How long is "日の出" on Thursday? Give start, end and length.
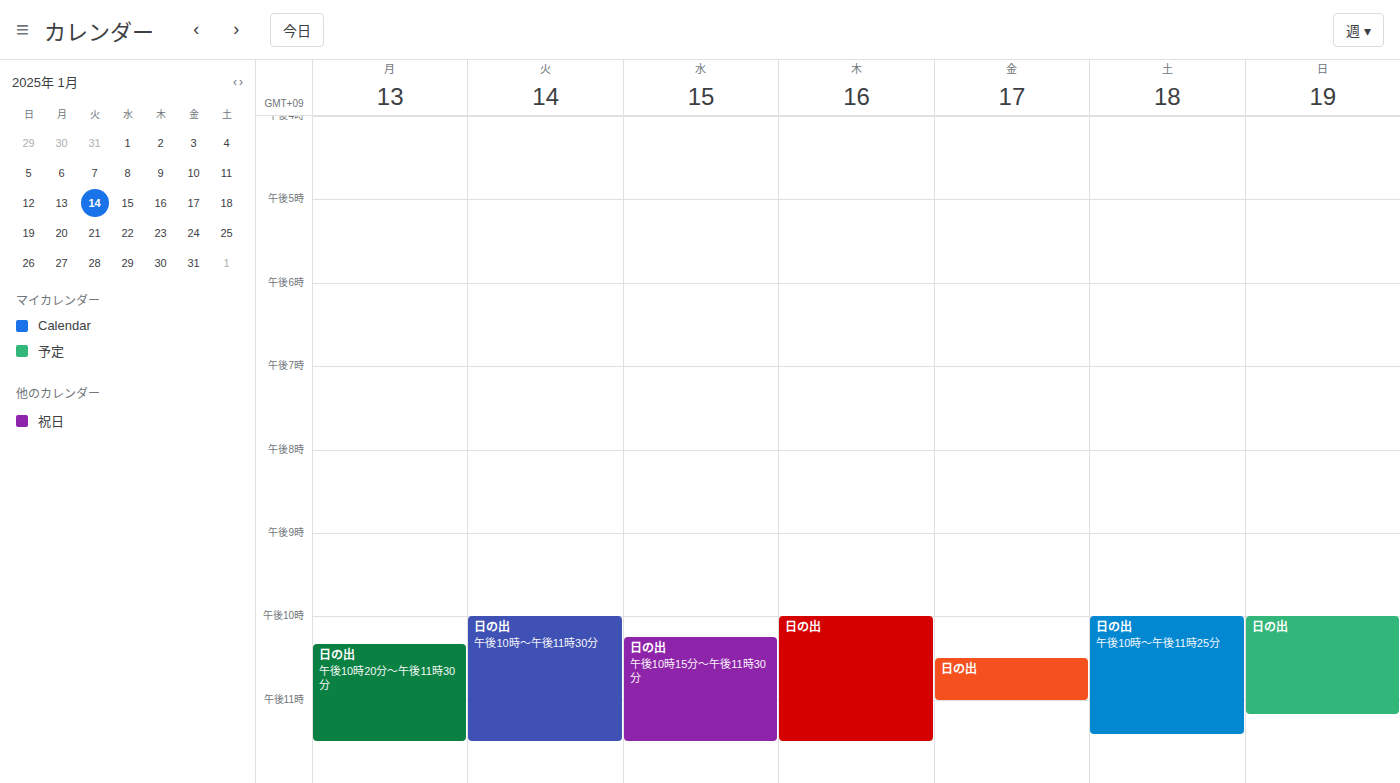
10:00 PM to 11:30 PM, 1 hour 30 minutes